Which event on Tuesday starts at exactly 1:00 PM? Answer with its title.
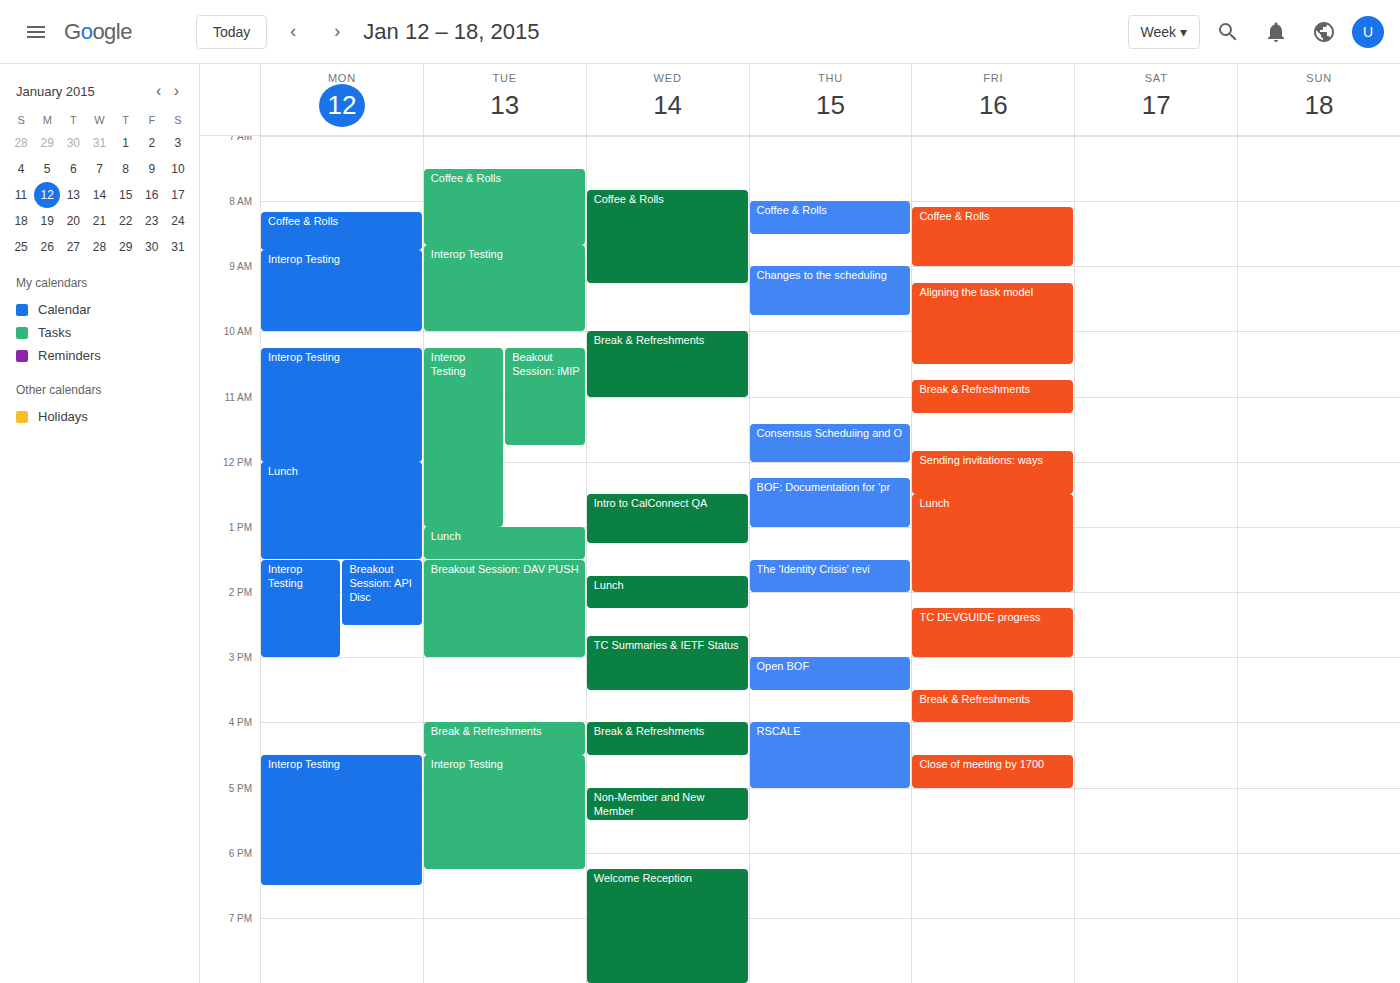
"Lunch"